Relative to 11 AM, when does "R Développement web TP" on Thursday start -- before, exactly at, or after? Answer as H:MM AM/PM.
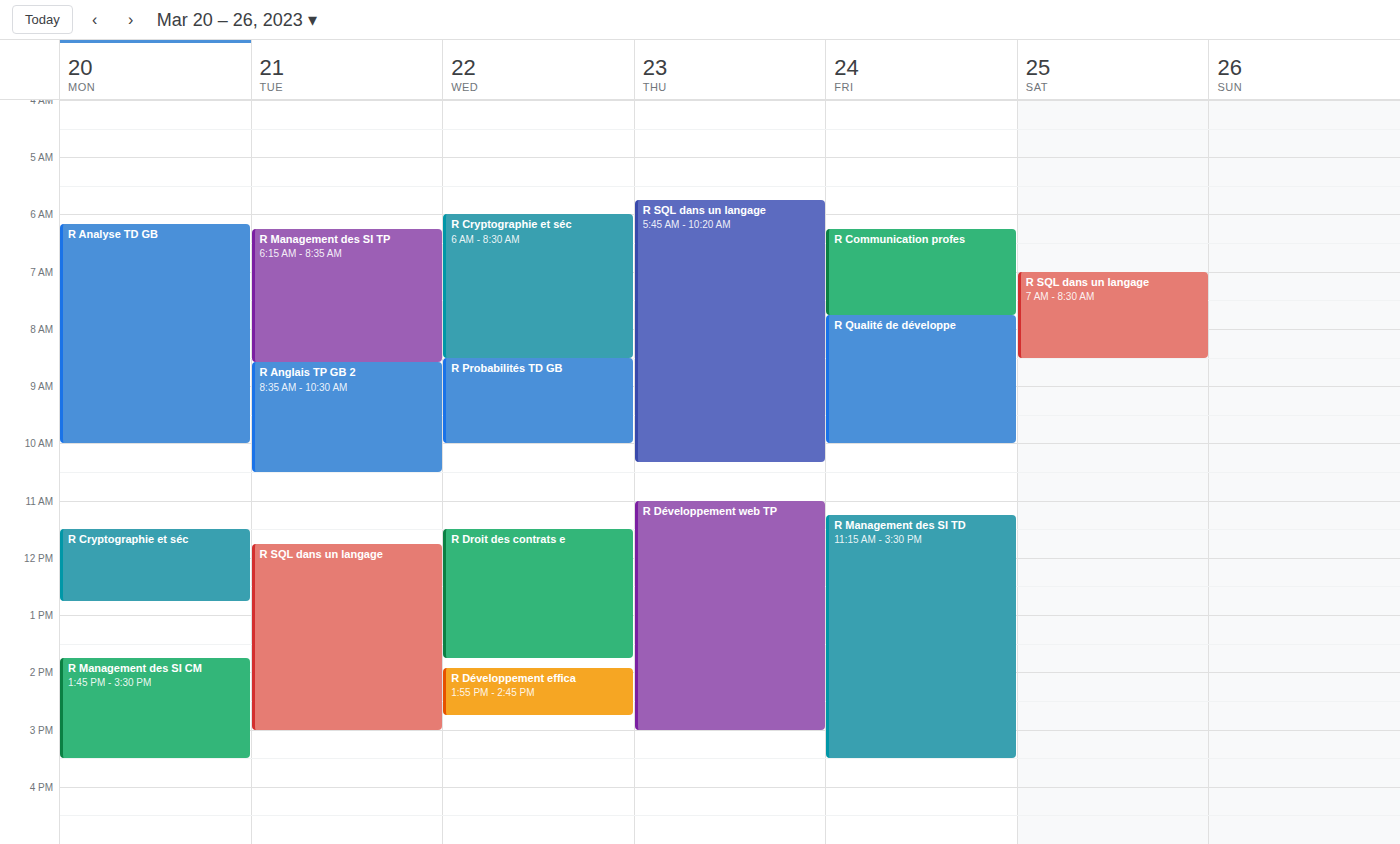
11:00 AM -- exactly at 11 AM, on the 11 AM line.